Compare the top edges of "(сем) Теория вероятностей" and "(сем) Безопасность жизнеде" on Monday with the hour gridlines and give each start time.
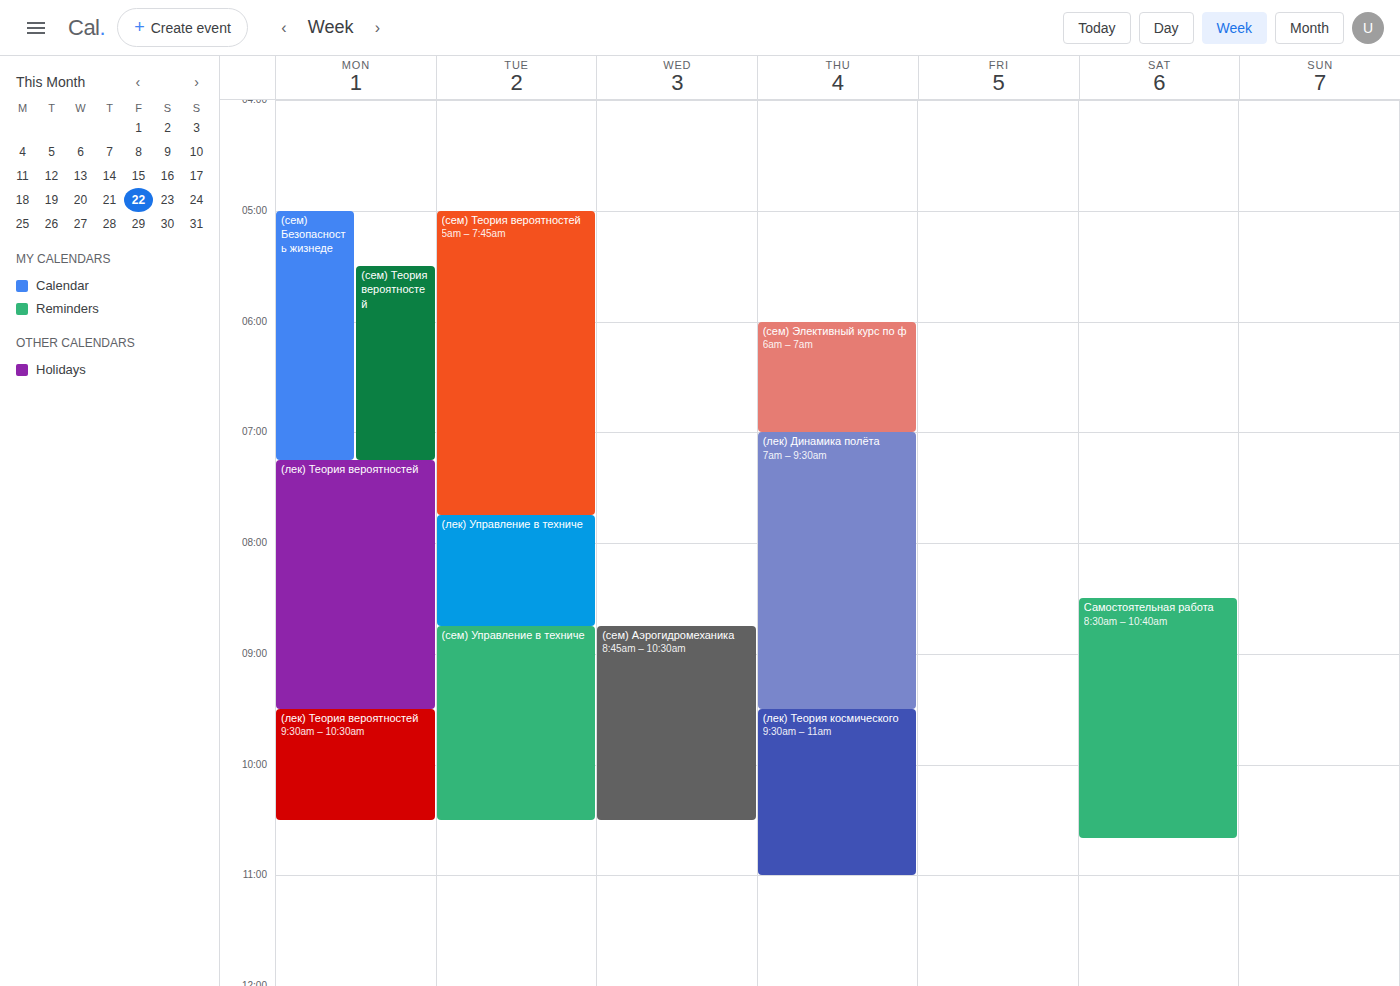
"(сем) Теория вероятностей": 5:30 AM, halfway between the 5 AM and 6 AM lines. "(сем) Безопасность жизнеде": 5:00 AM, exactly on the 5 AM line.